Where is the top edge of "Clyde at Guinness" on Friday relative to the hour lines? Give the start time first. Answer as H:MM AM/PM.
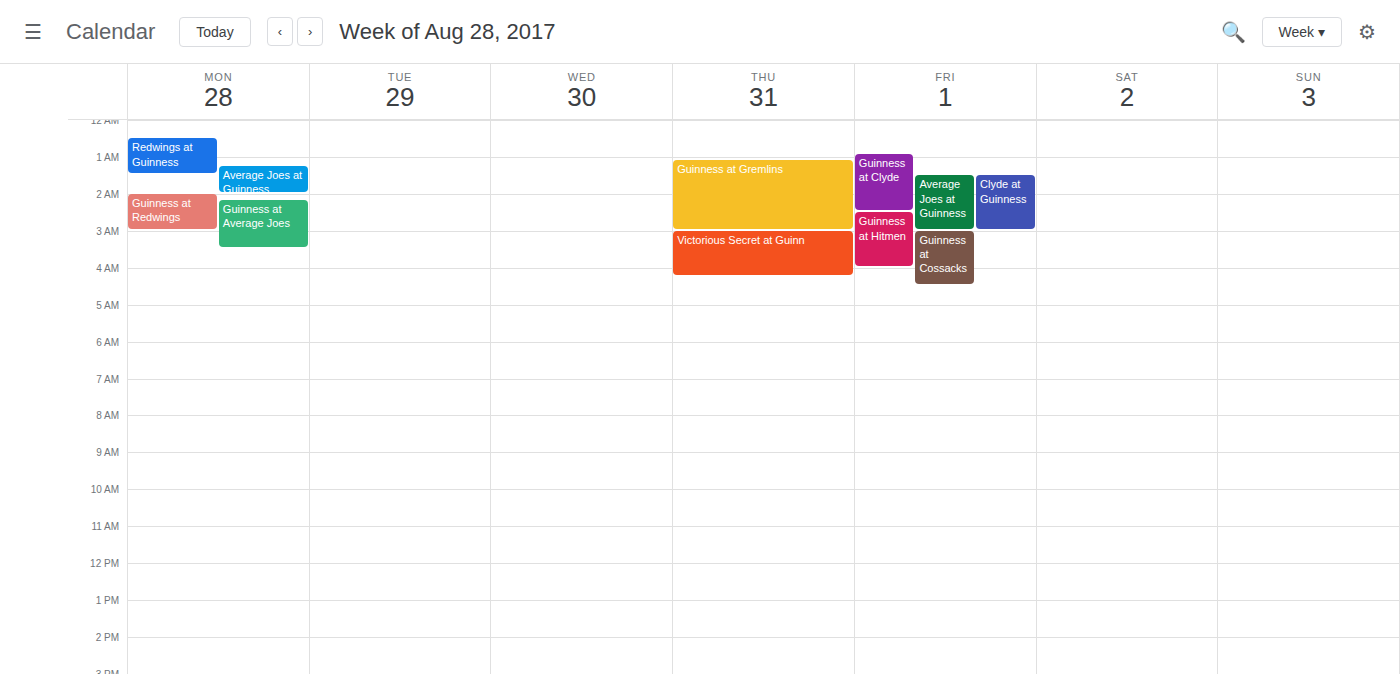
1:30 AM -- halfway between the 1 AM and 2 AM lines.